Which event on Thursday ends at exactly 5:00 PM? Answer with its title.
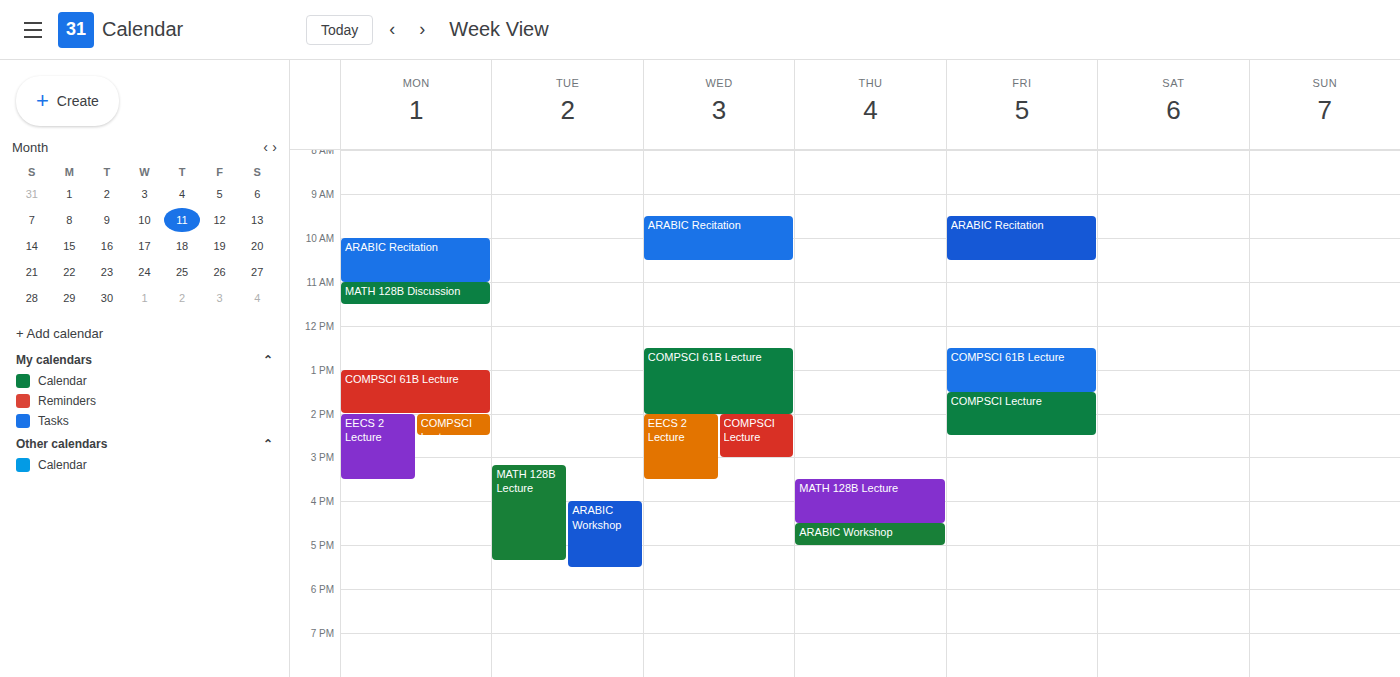
"ARABIC Workshop"